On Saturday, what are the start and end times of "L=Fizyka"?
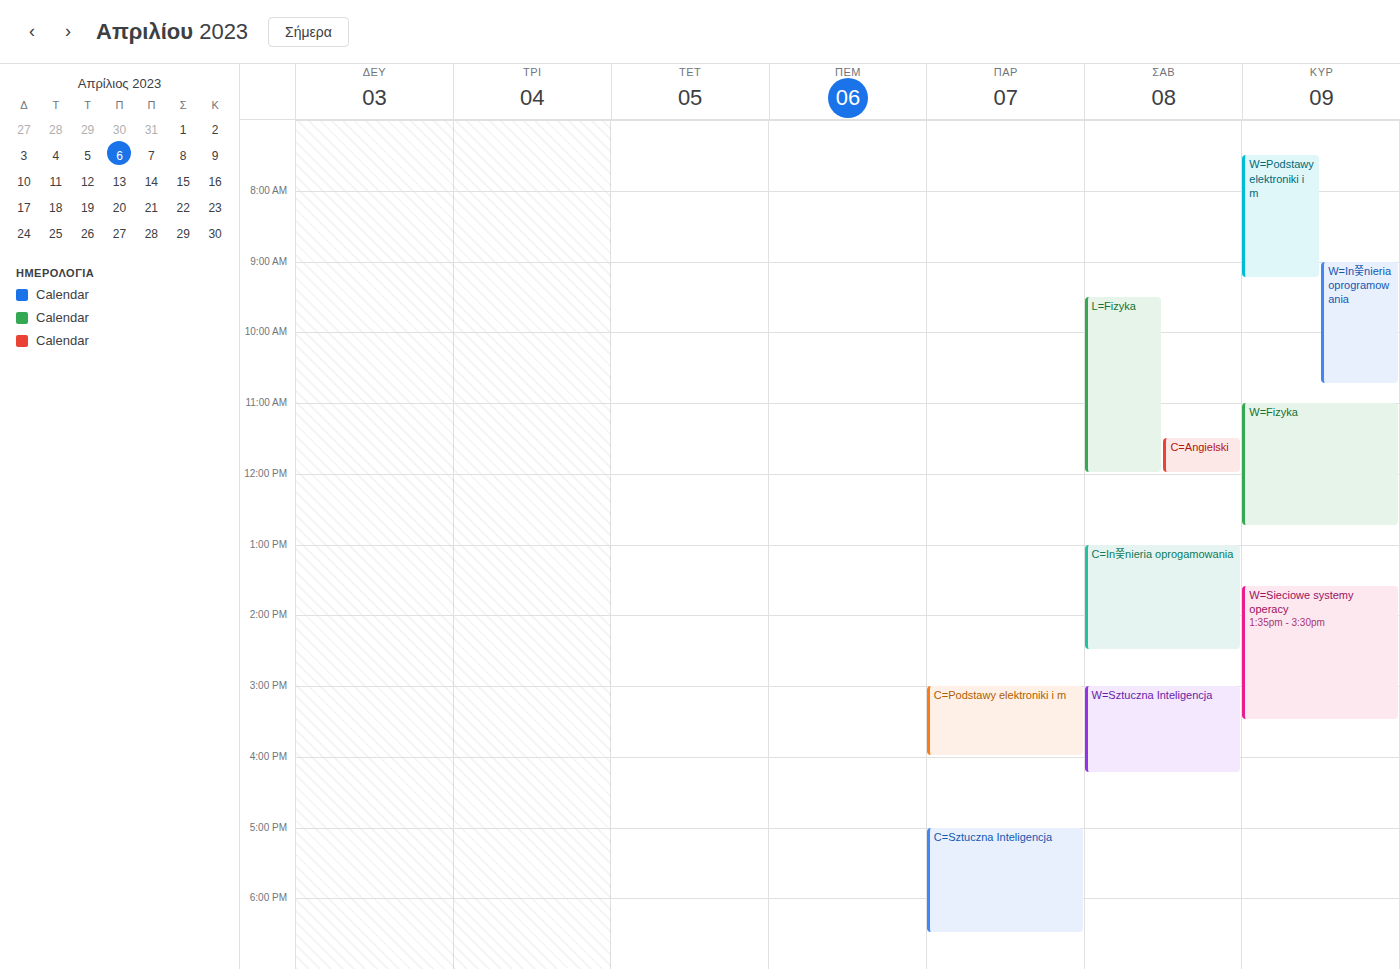
9:30 AM to 12:00 PM